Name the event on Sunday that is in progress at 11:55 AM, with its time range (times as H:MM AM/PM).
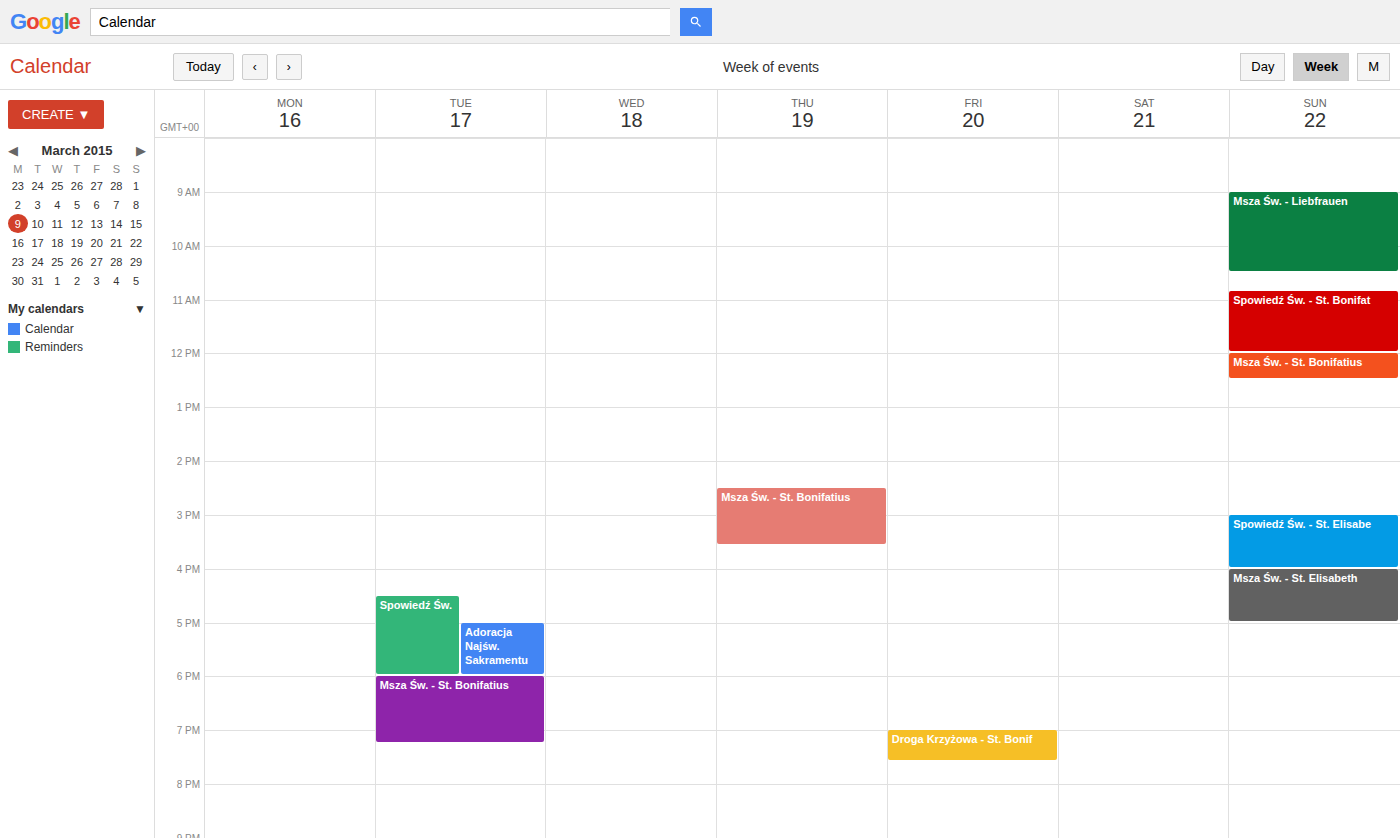
"Spowiedź Św. - St. Bonifat", 10:50 AM to 12:00 PM